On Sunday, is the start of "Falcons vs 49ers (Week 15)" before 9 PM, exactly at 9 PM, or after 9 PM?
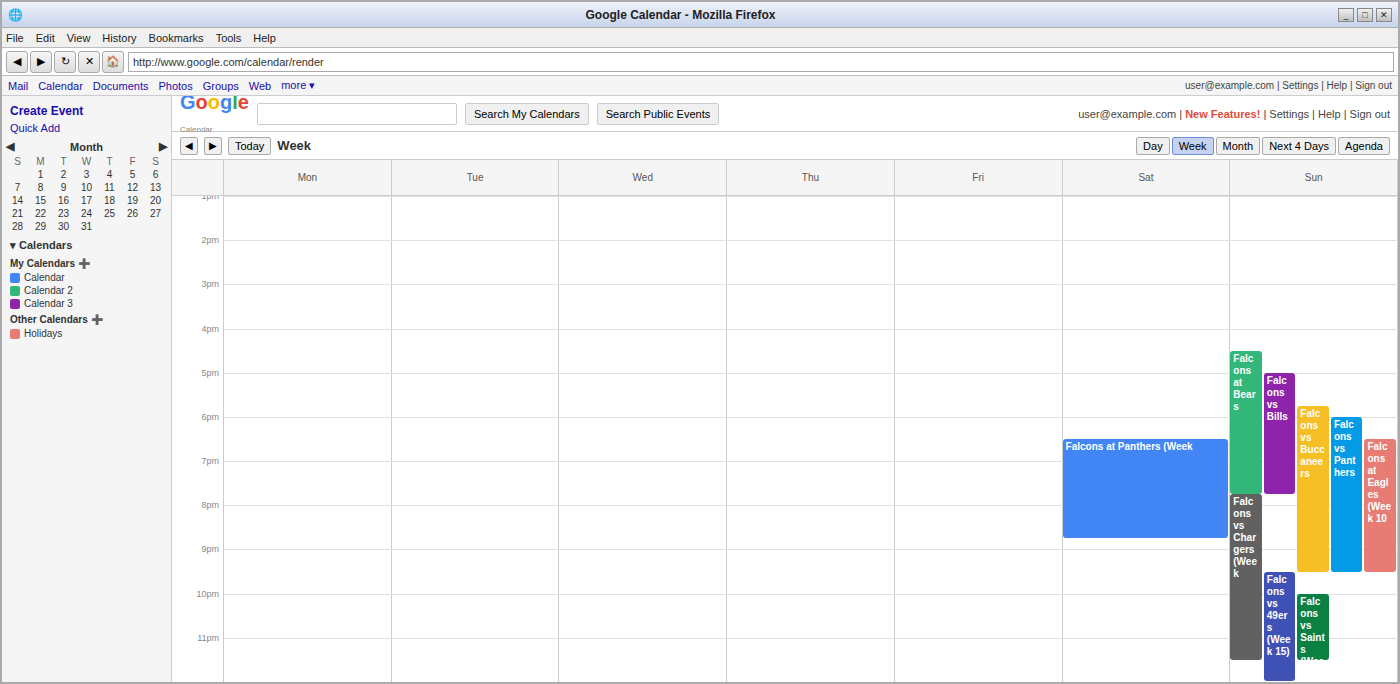
9:30 PM -- after 9 PM, 30 minutes below the 9 PM line.